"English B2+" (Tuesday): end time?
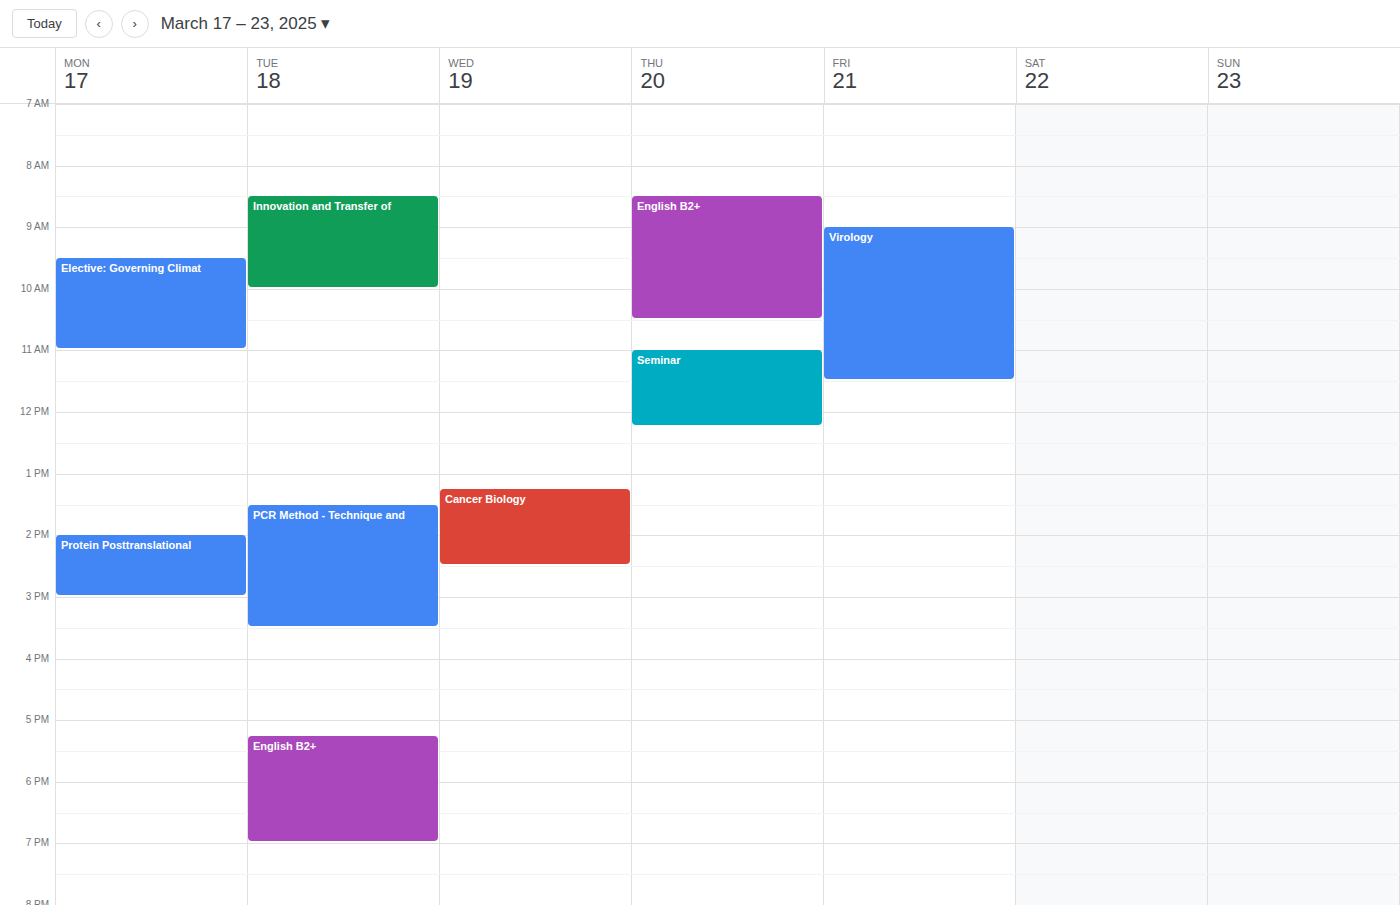
19:00